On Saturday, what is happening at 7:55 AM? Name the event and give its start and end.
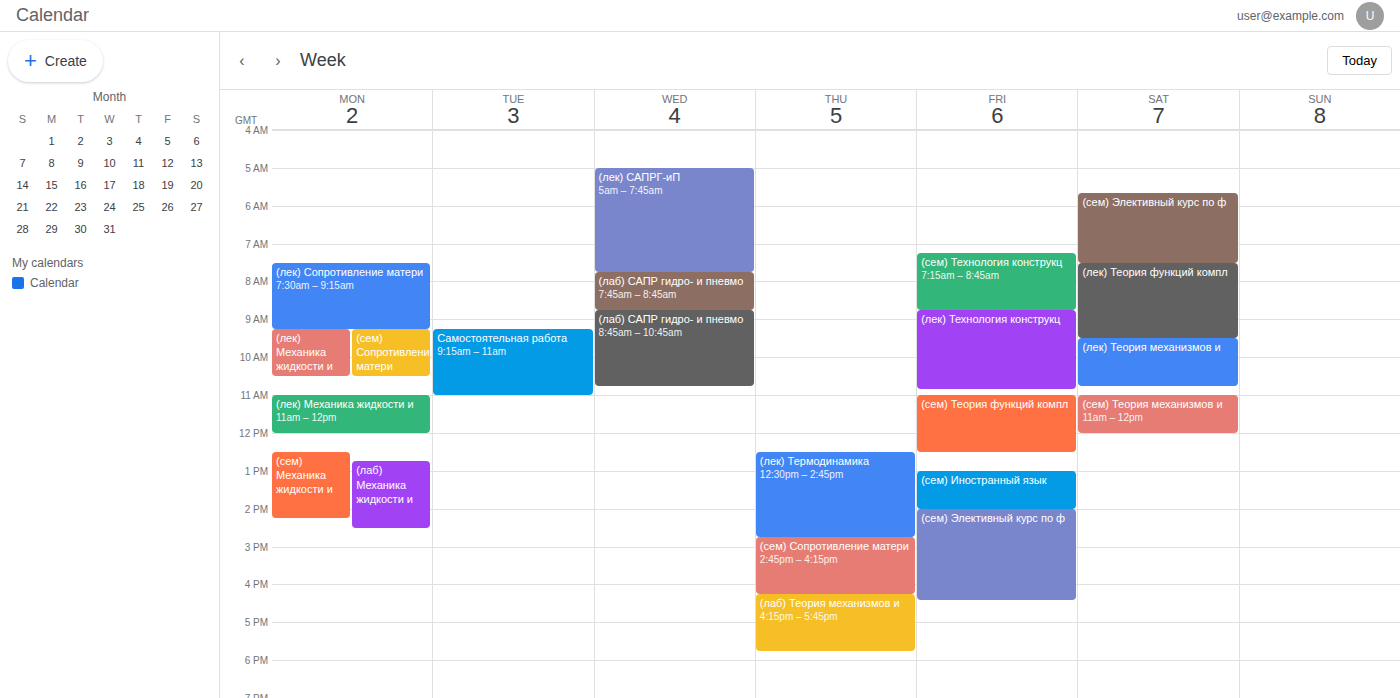
"(лек) Теория функций компл", 7:30 AM to 9:30 AM